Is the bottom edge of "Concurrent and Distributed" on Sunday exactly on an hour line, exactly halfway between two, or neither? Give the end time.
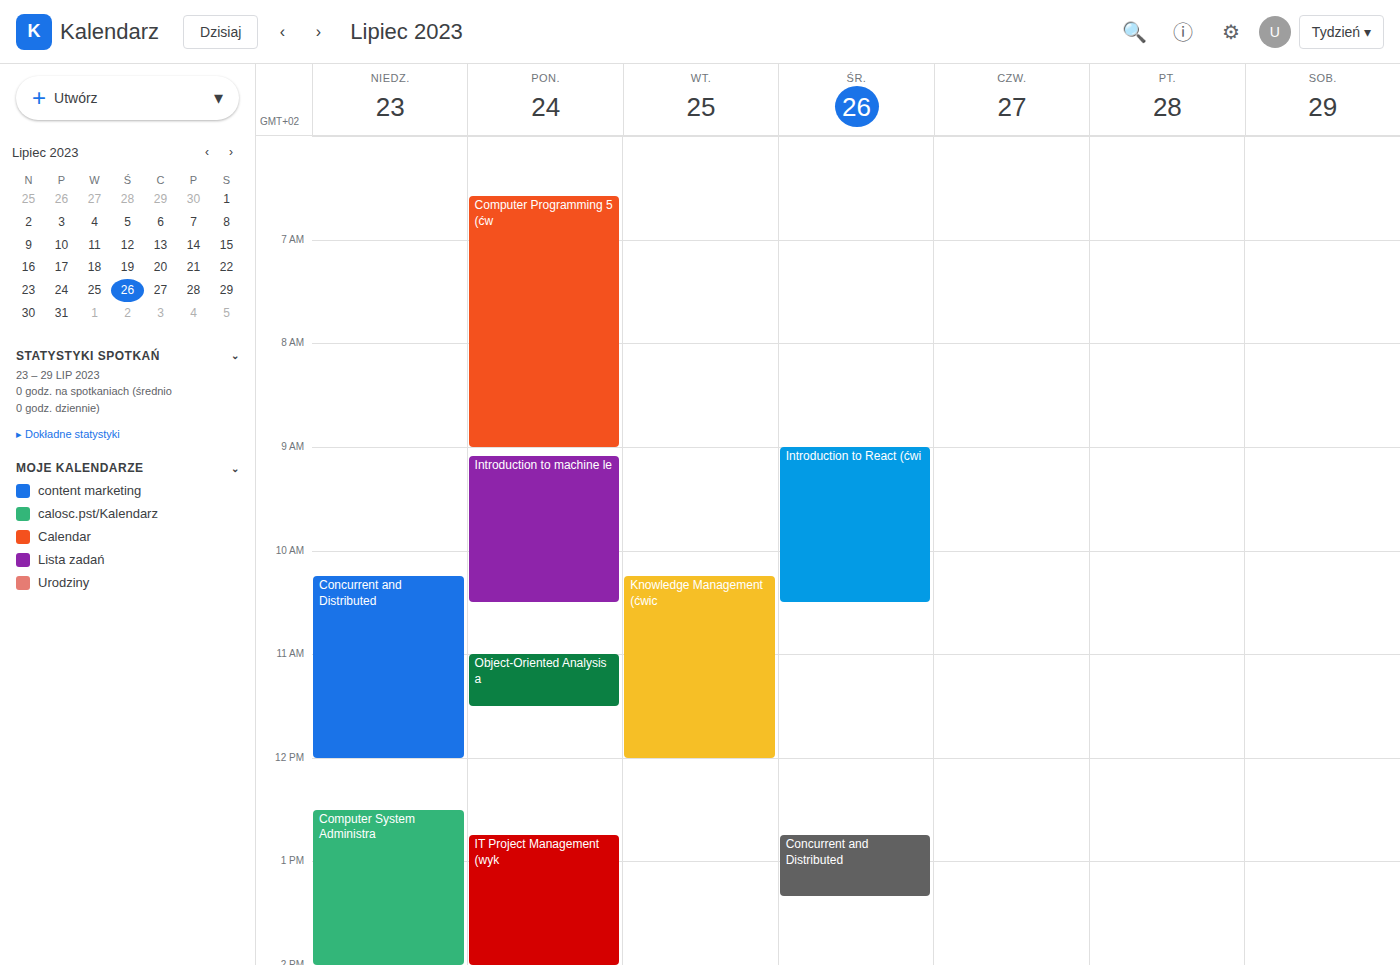
12:00 -- exactly on the 12:00 line.